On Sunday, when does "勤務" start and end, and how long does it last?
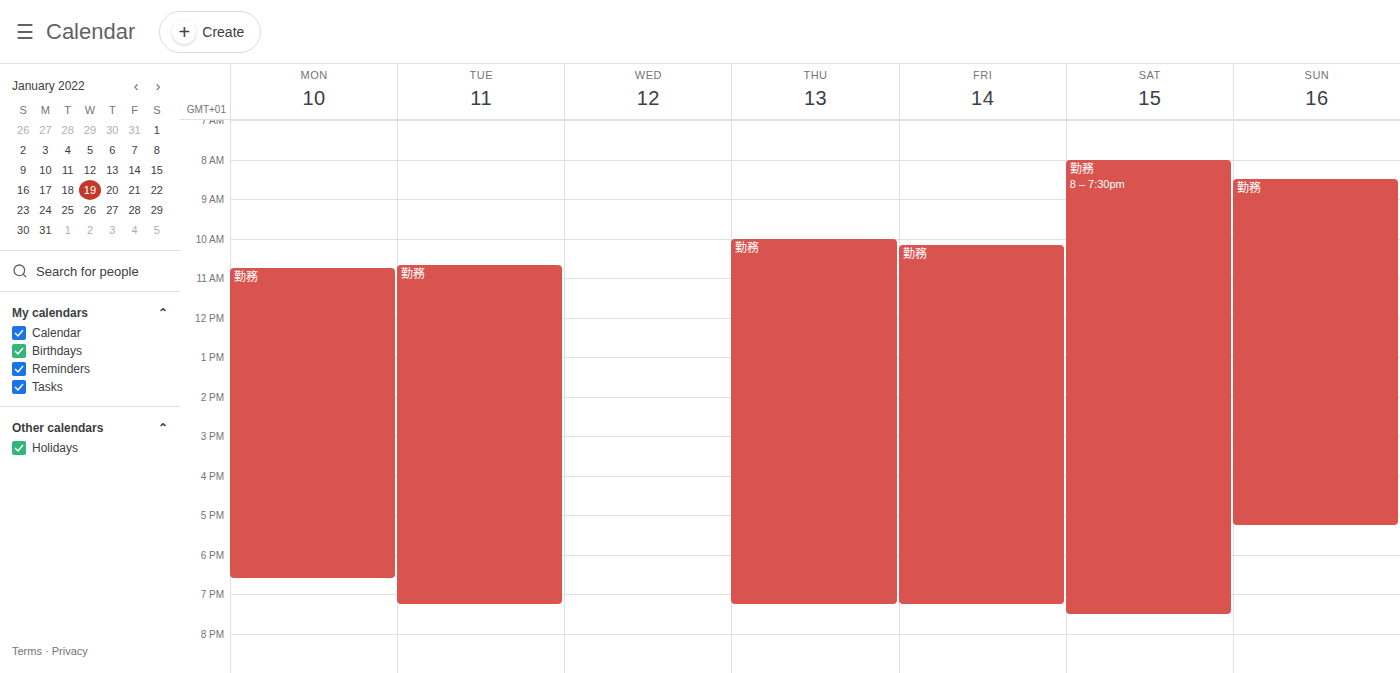
8:30 AM to 5:15 PM, 8 hours 45 minutes